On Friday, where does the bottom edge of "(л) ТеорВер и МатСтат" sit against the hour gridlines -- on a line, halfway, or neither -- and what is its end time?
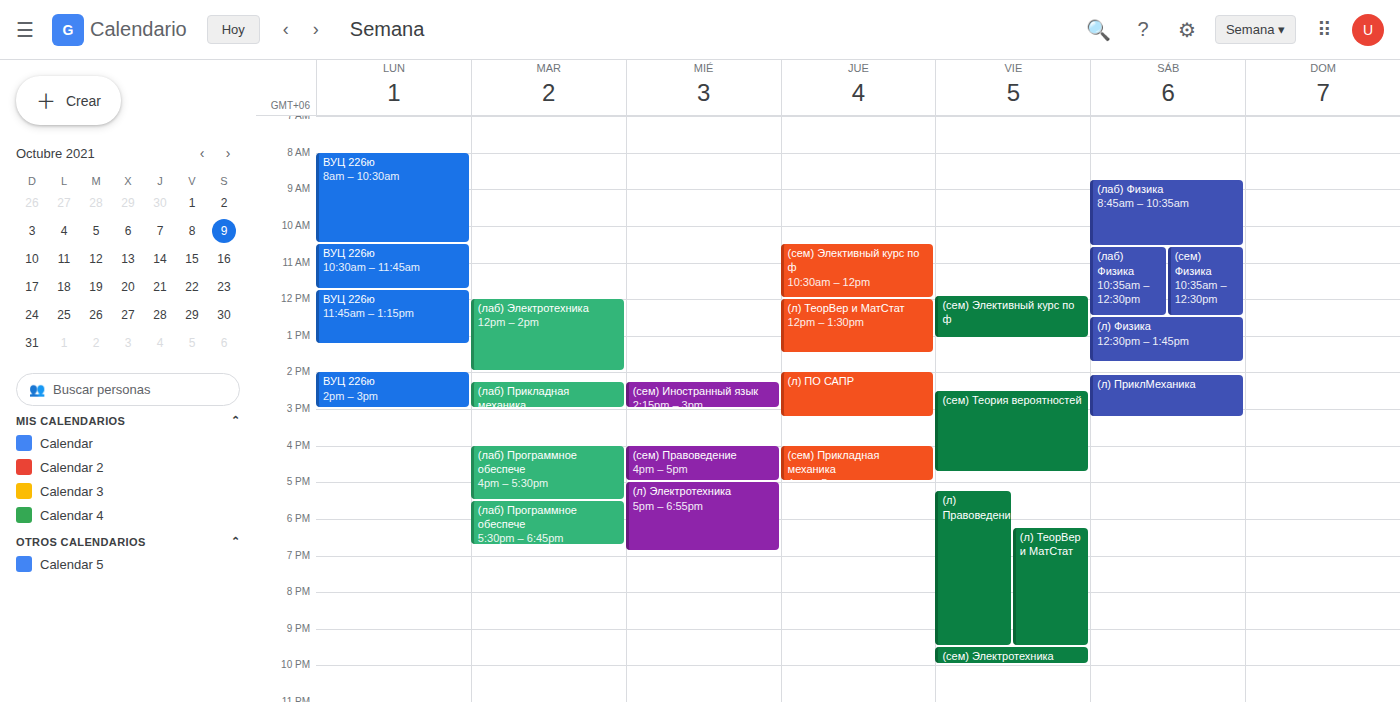
9:30 PM -- halfway between the 9 PM and 10 PM lines.